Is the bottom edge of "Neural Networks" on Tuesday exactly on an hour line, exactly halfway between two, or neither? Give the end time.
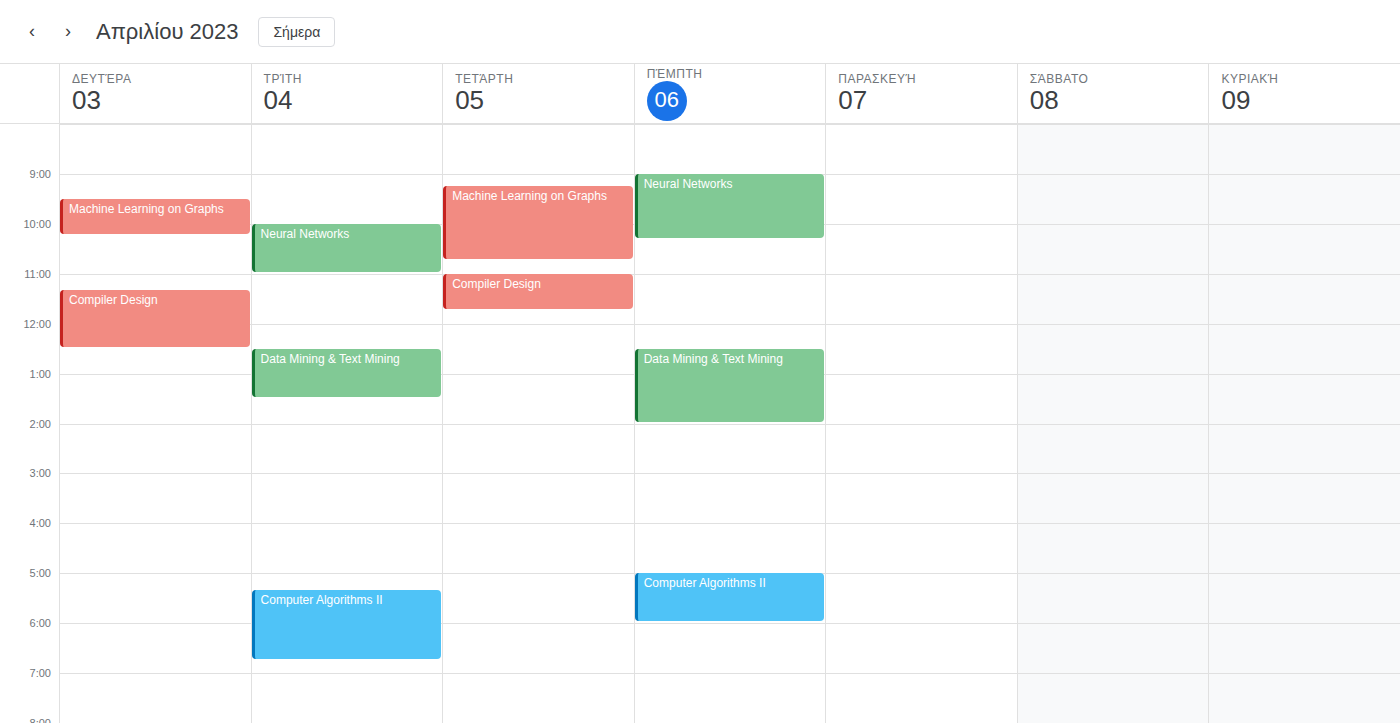
11:00 AM -- exactly on the 11 AM line.